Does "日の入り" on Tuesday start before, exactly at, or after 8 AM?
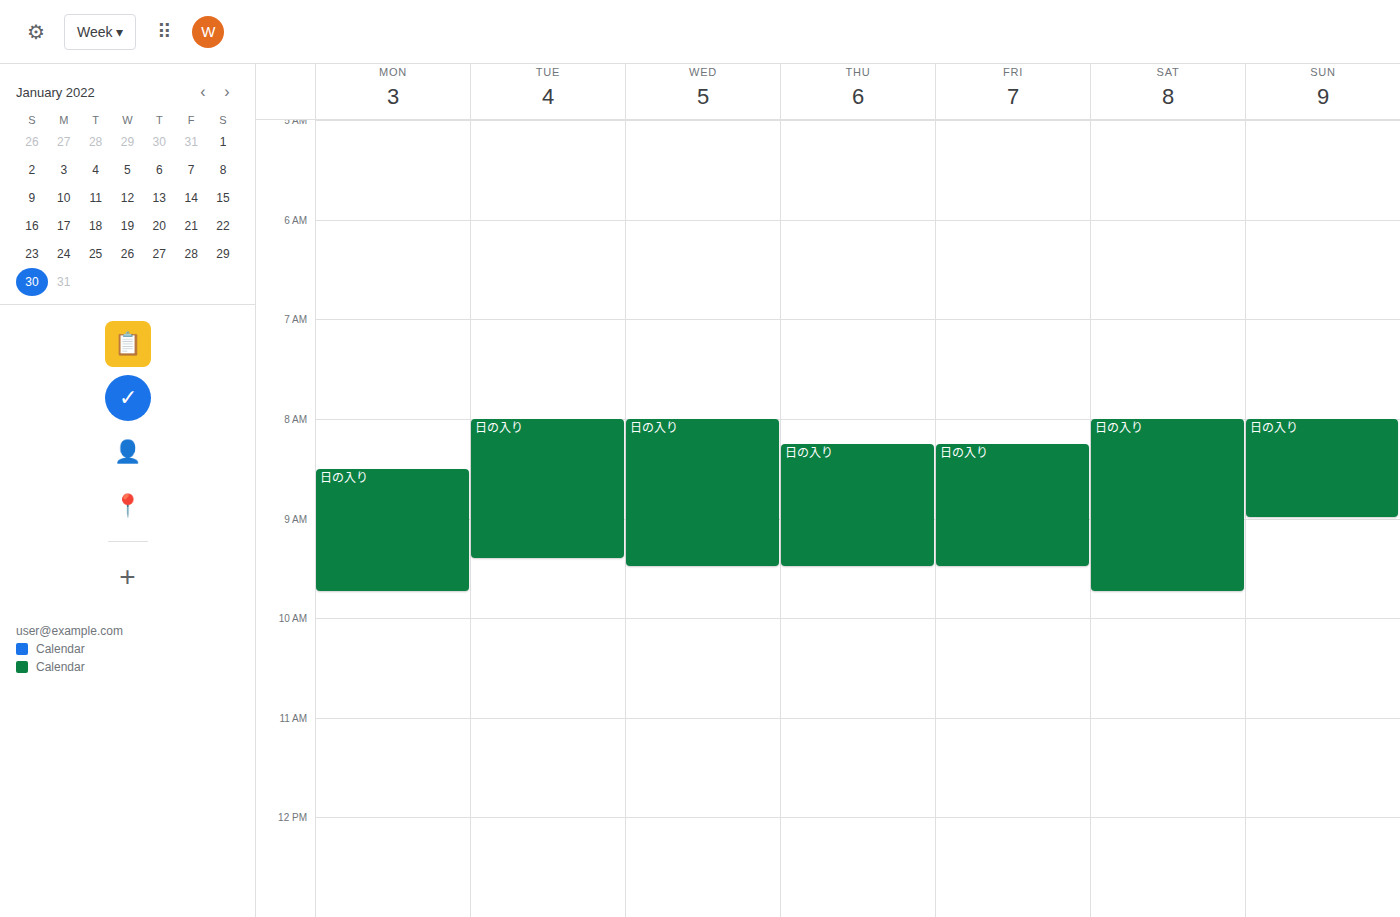
8:00 AM -- exactly at 8 AM, on the 8 AM line.